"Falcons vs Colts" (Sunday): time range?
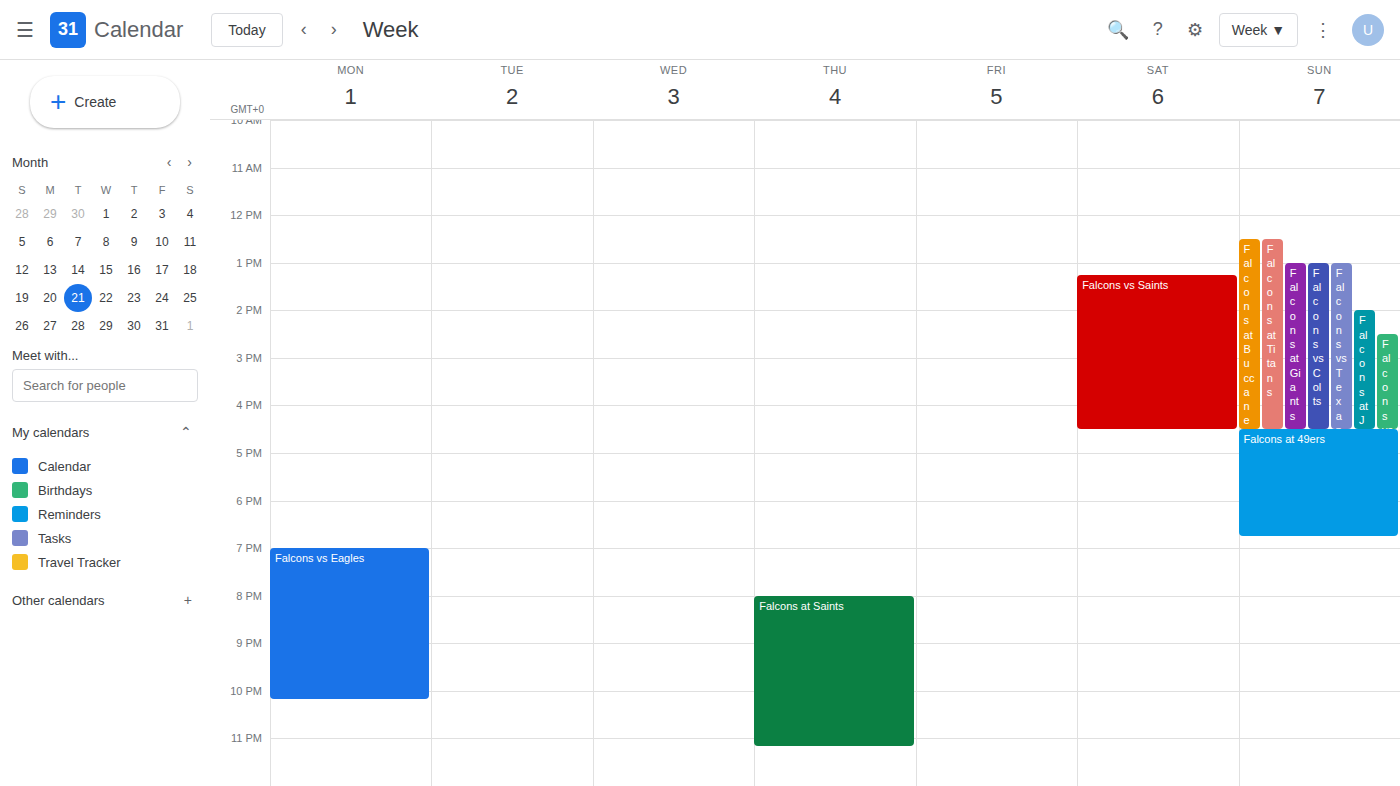
1:00 PM to 4:30 PM